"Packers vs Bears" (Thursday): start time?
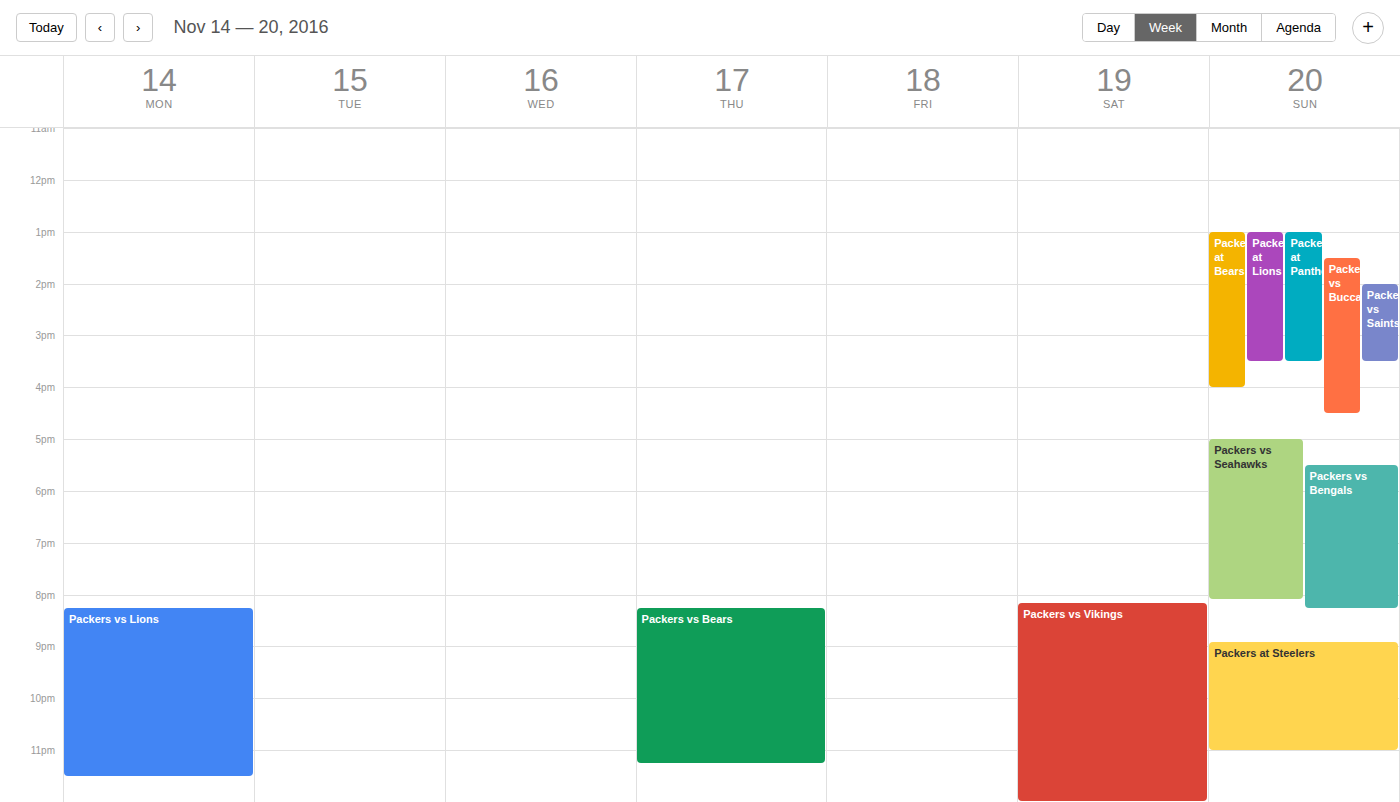
20:15